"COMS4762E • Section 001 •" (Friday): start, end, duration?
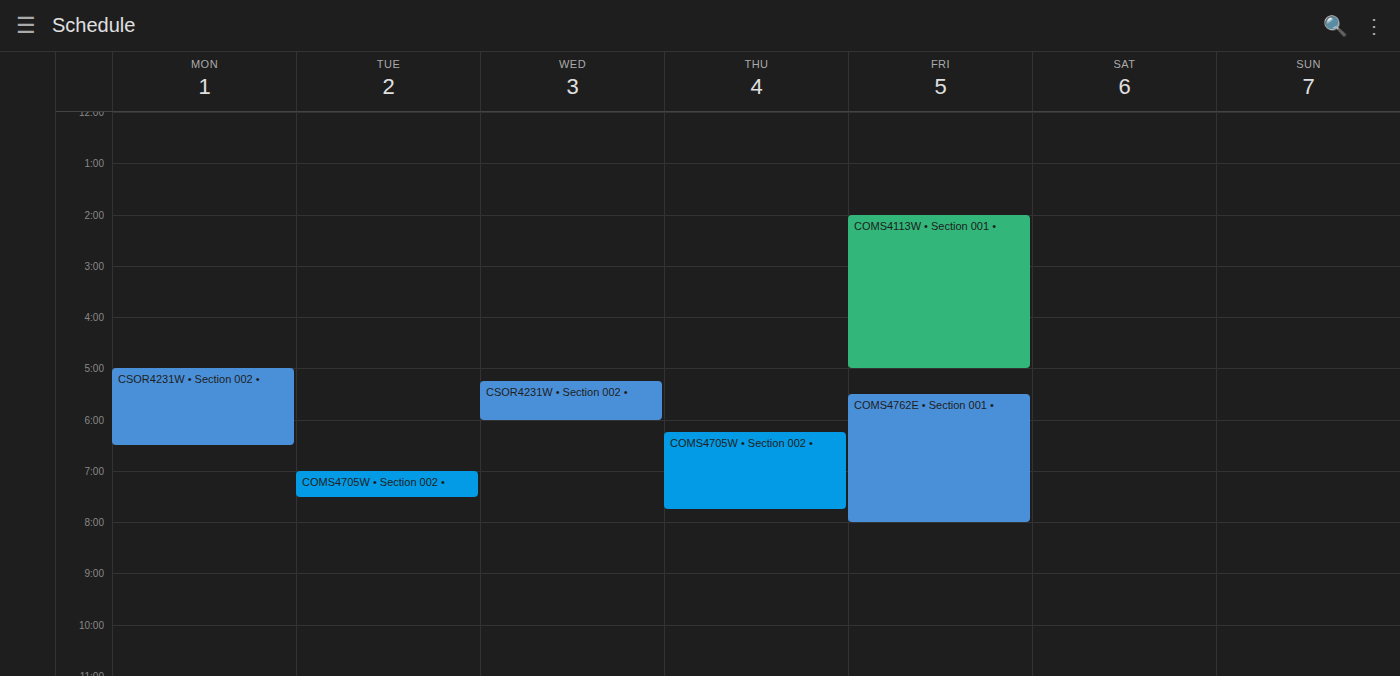
17:30 to 20:00, 2 hours 30 minutes